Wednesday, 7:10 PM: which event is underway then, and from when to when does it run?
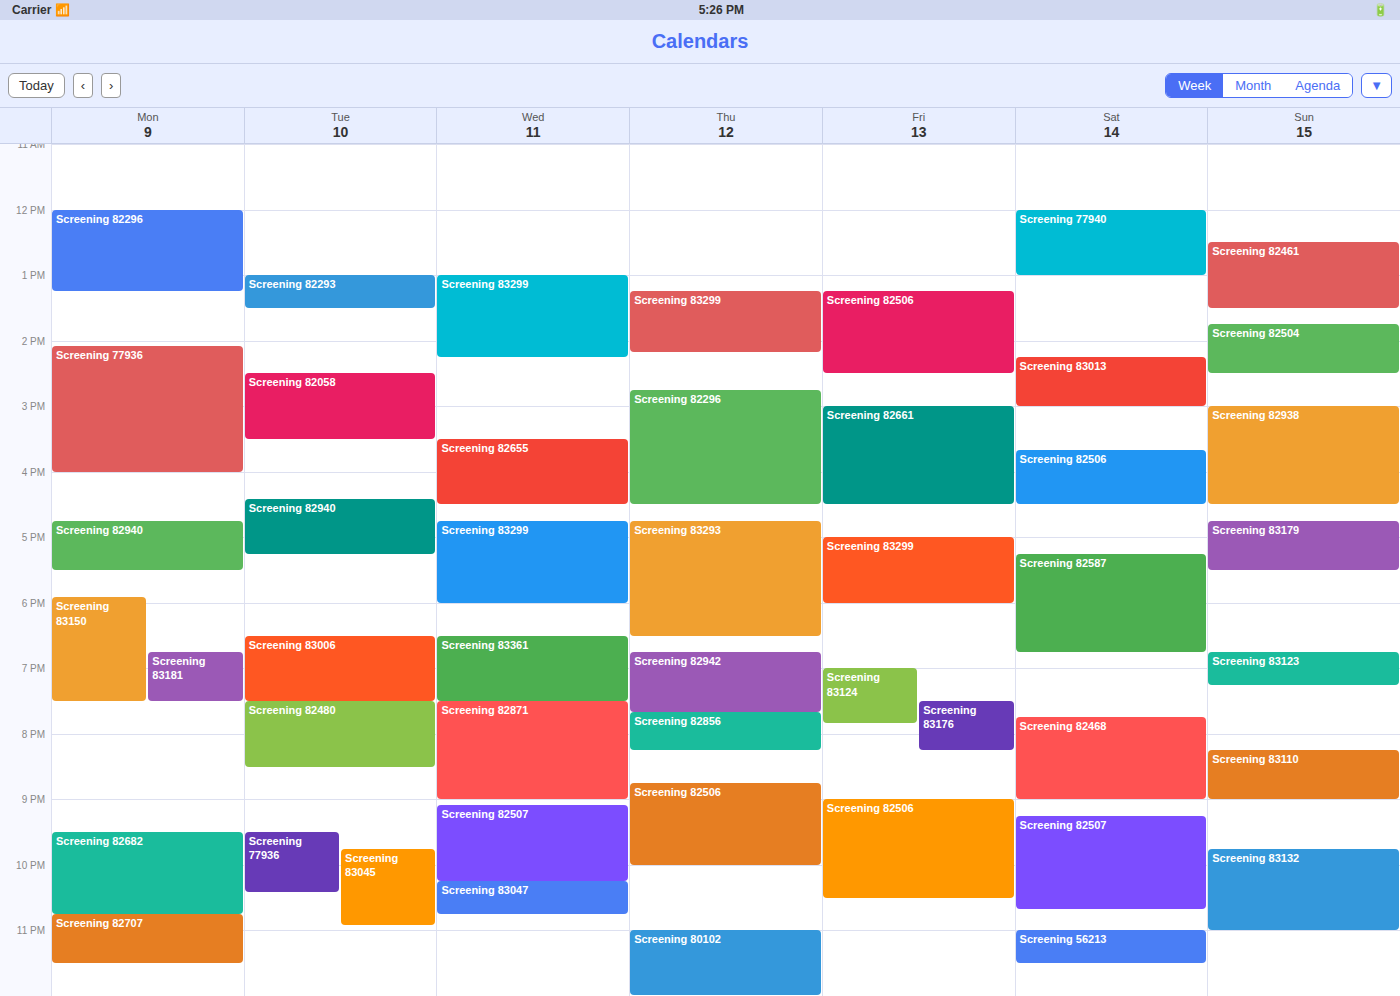
"Screening 83361", 6:30 PM to 7:30 PM